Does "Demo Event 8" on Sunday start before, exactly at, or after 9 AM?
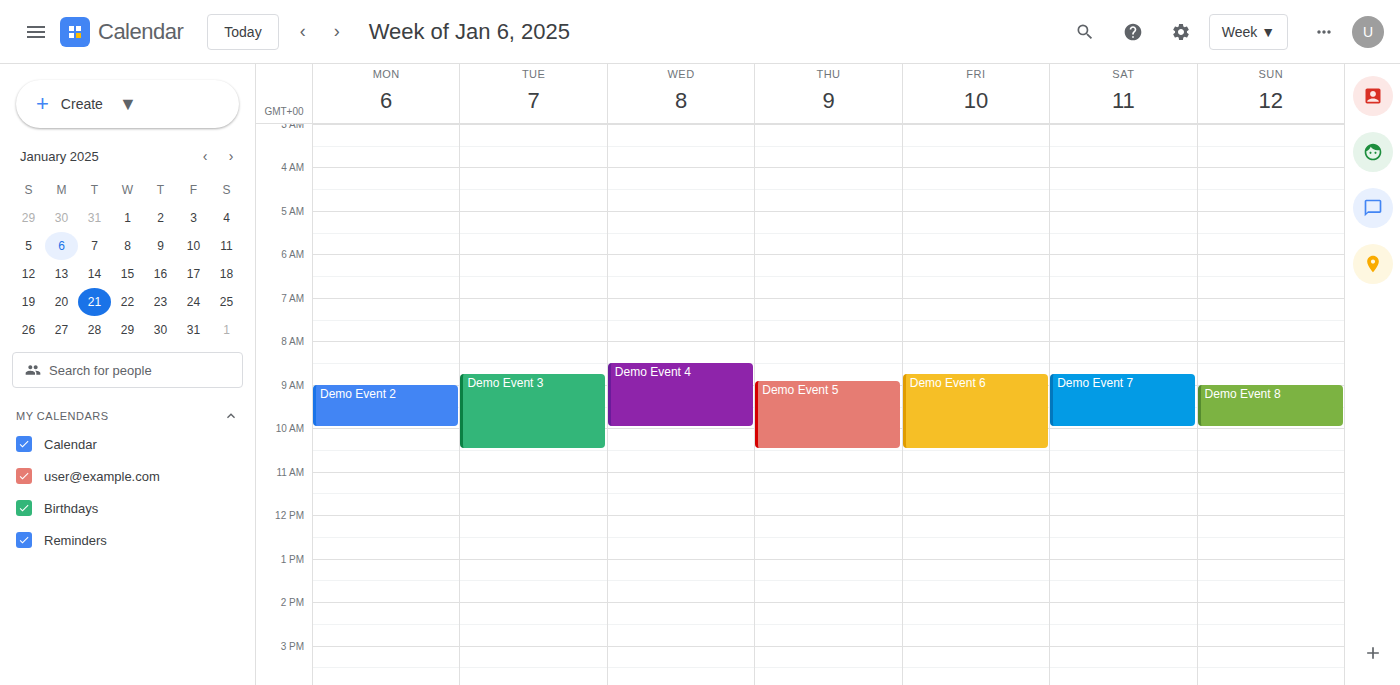
9:00 AM -- exactly at 9 AM, on the 9 AM line.